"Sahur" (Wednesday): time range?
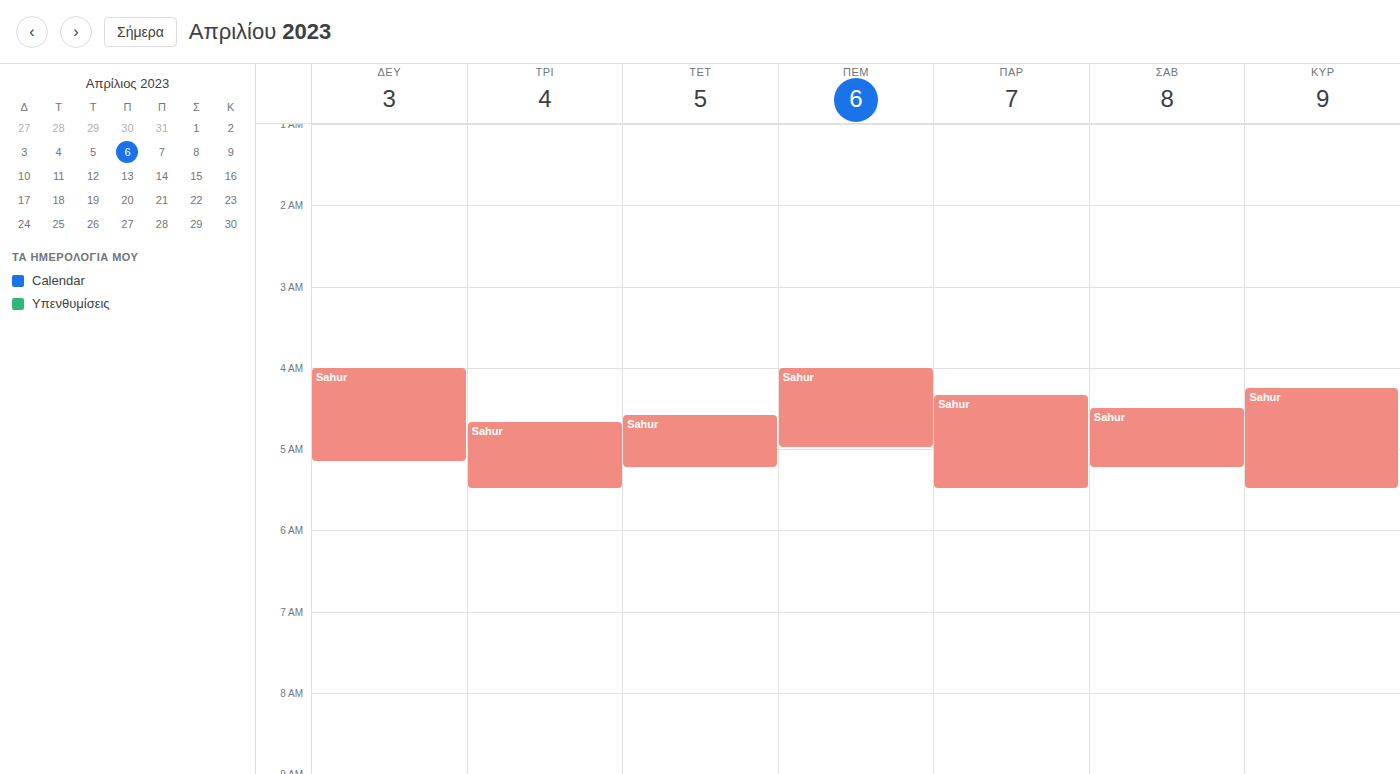
4:35 AM to 5:15 AM